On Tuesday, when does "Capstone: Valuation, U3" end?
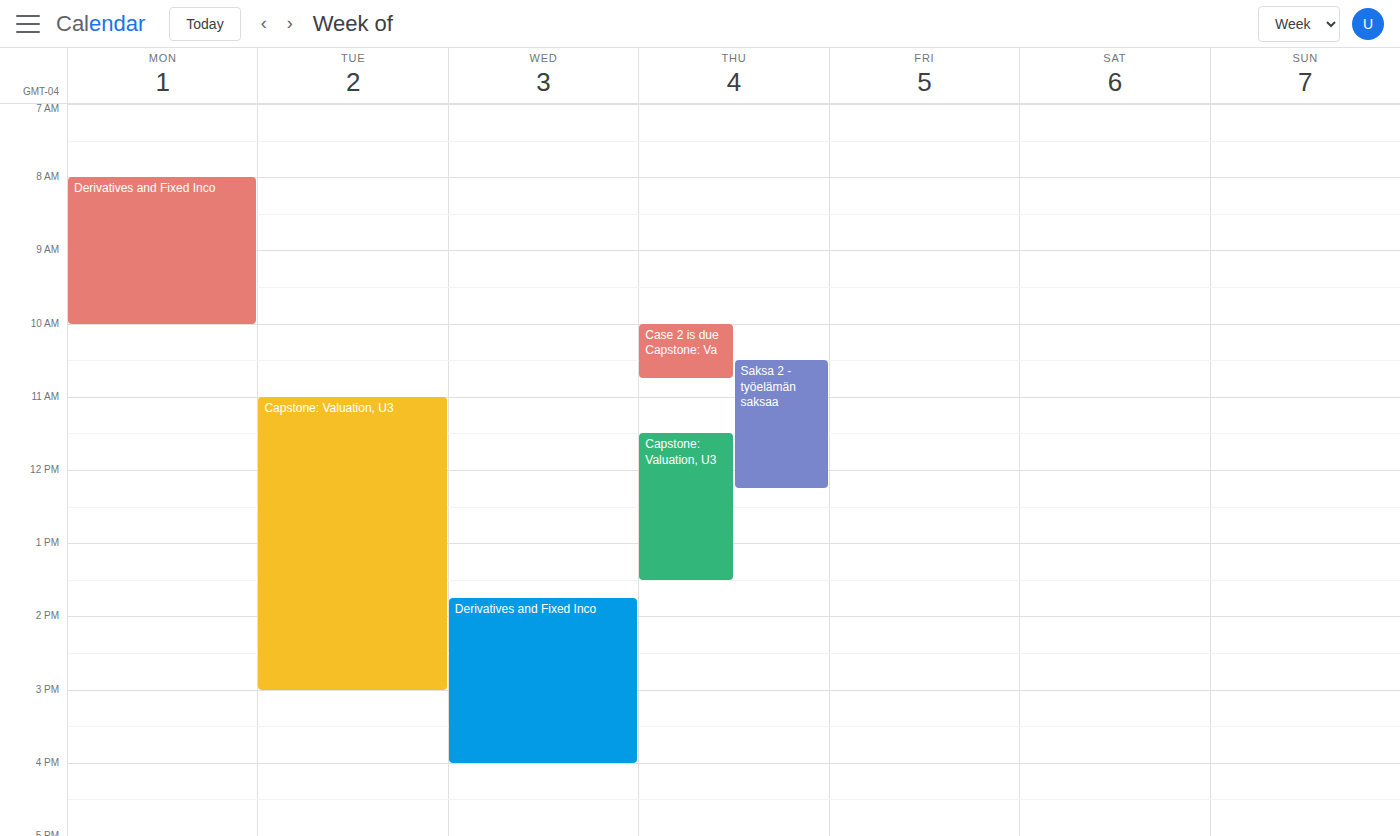
15:00